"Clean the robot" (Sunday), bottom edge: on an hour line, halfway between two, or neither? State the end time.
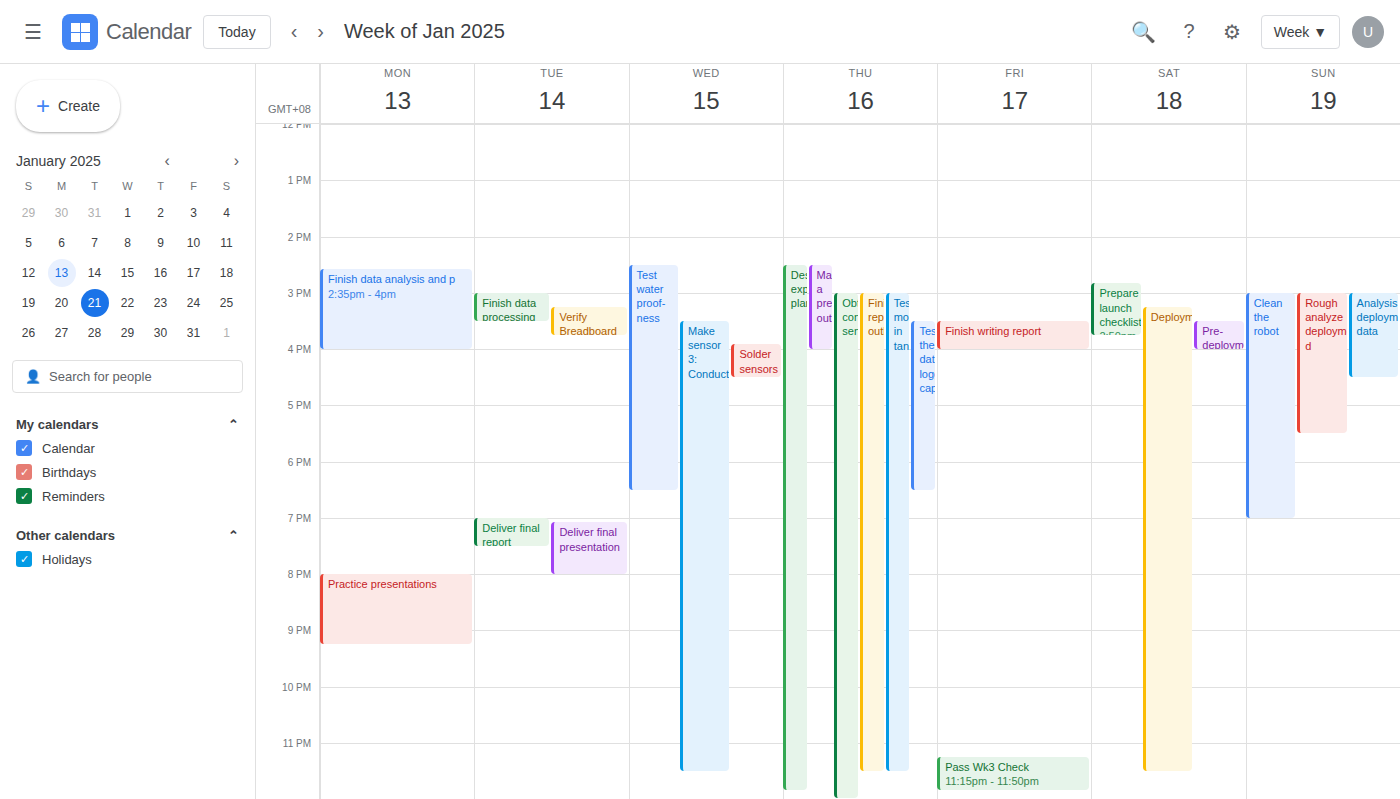
7:00 PM -- exactly on the 7 PM line.